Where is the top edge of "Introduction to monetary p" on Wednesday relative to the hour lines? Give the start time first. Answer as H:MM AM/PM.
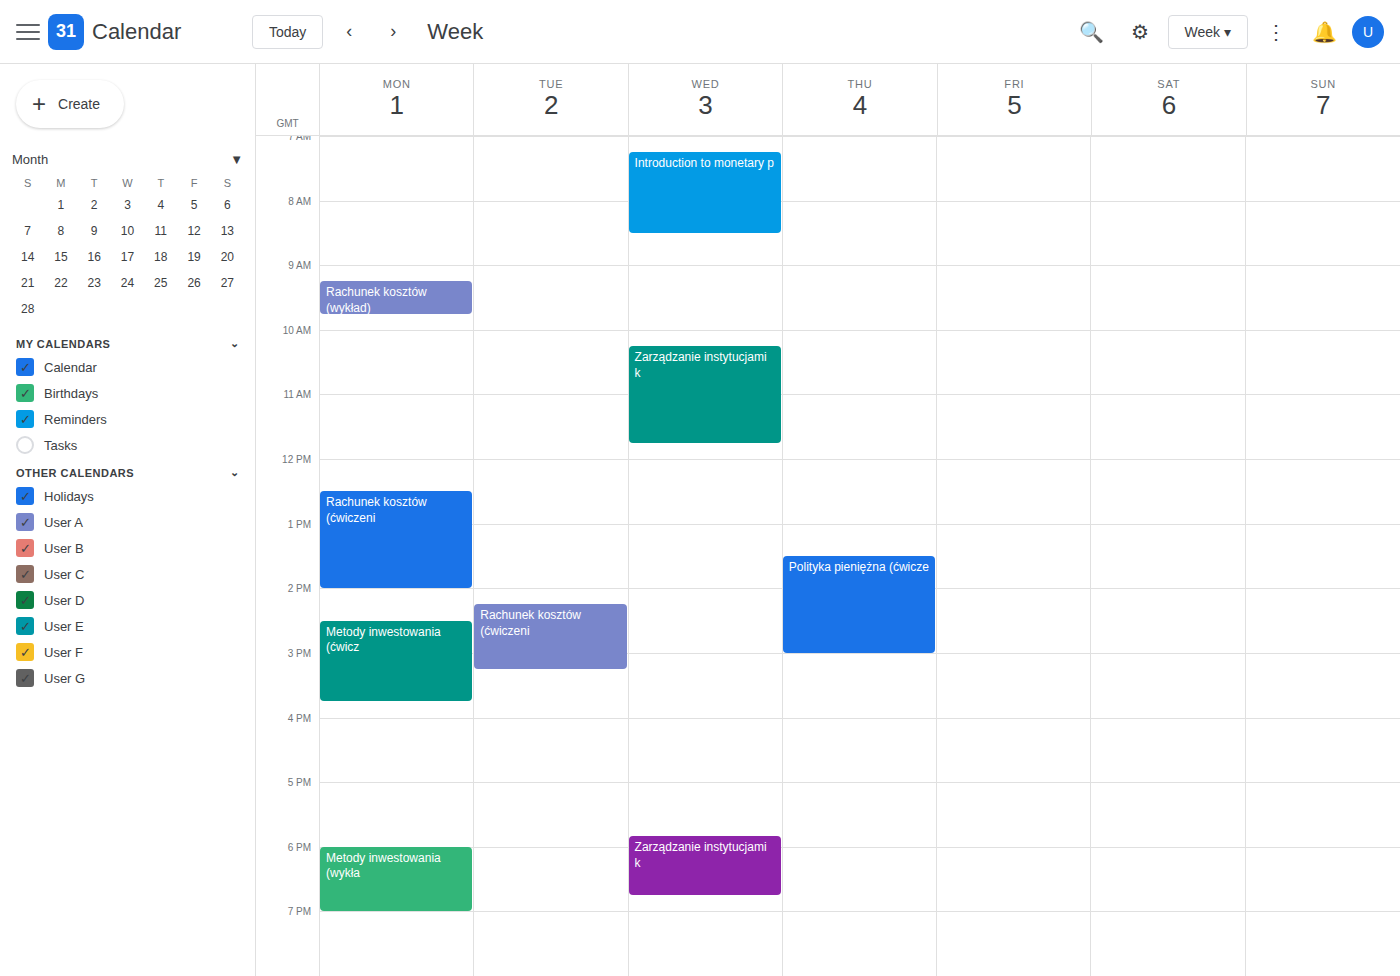
7:15 AM -- neither: a quarter of the way from the 7 AM line to the 8 AM line.